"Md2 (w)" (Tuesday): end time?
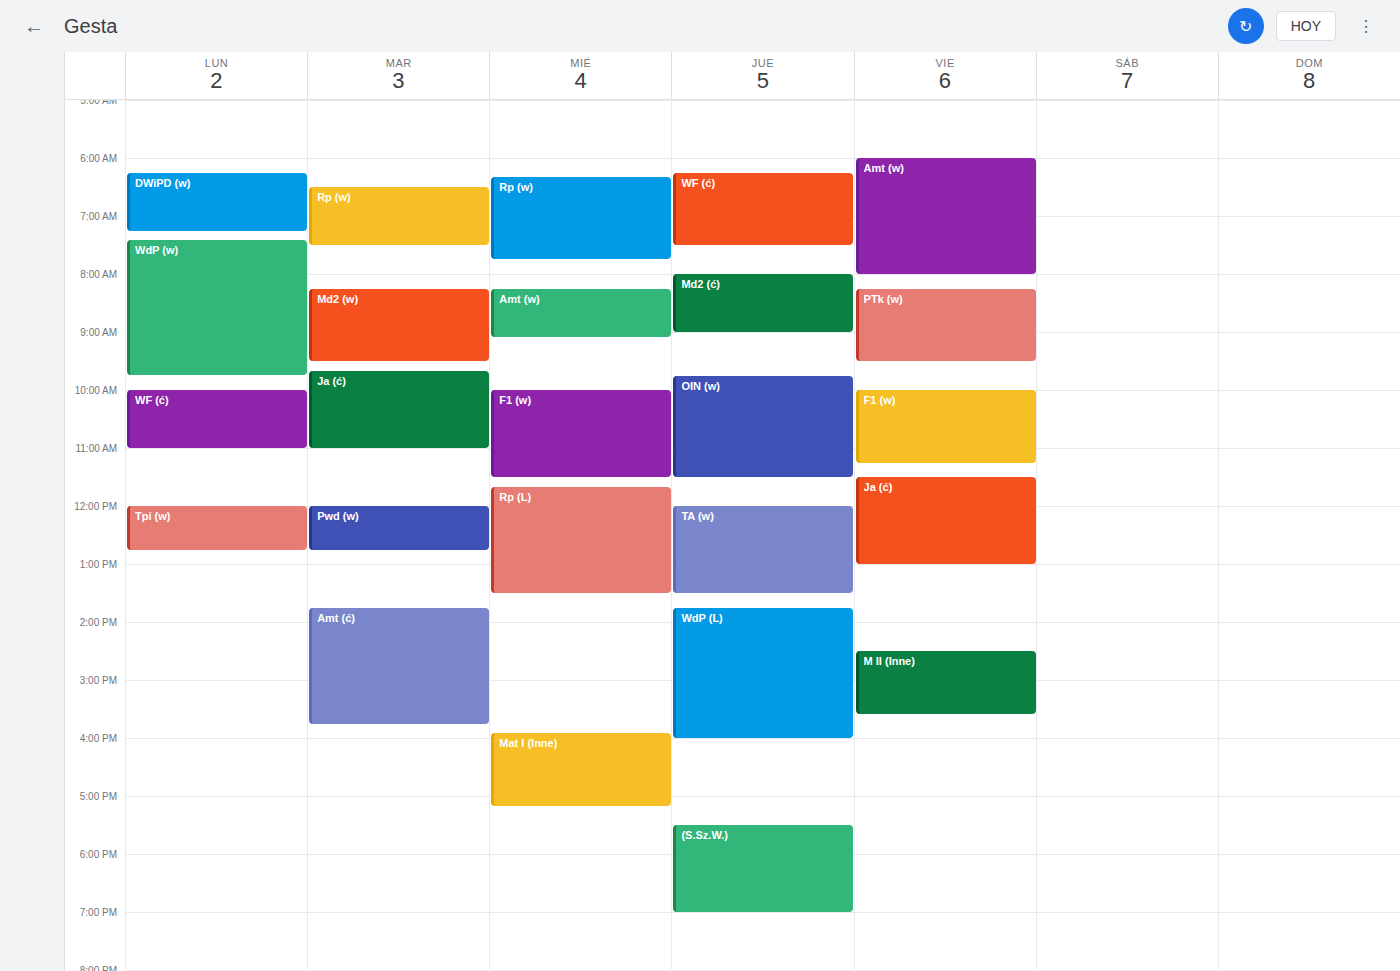
9:30 AM